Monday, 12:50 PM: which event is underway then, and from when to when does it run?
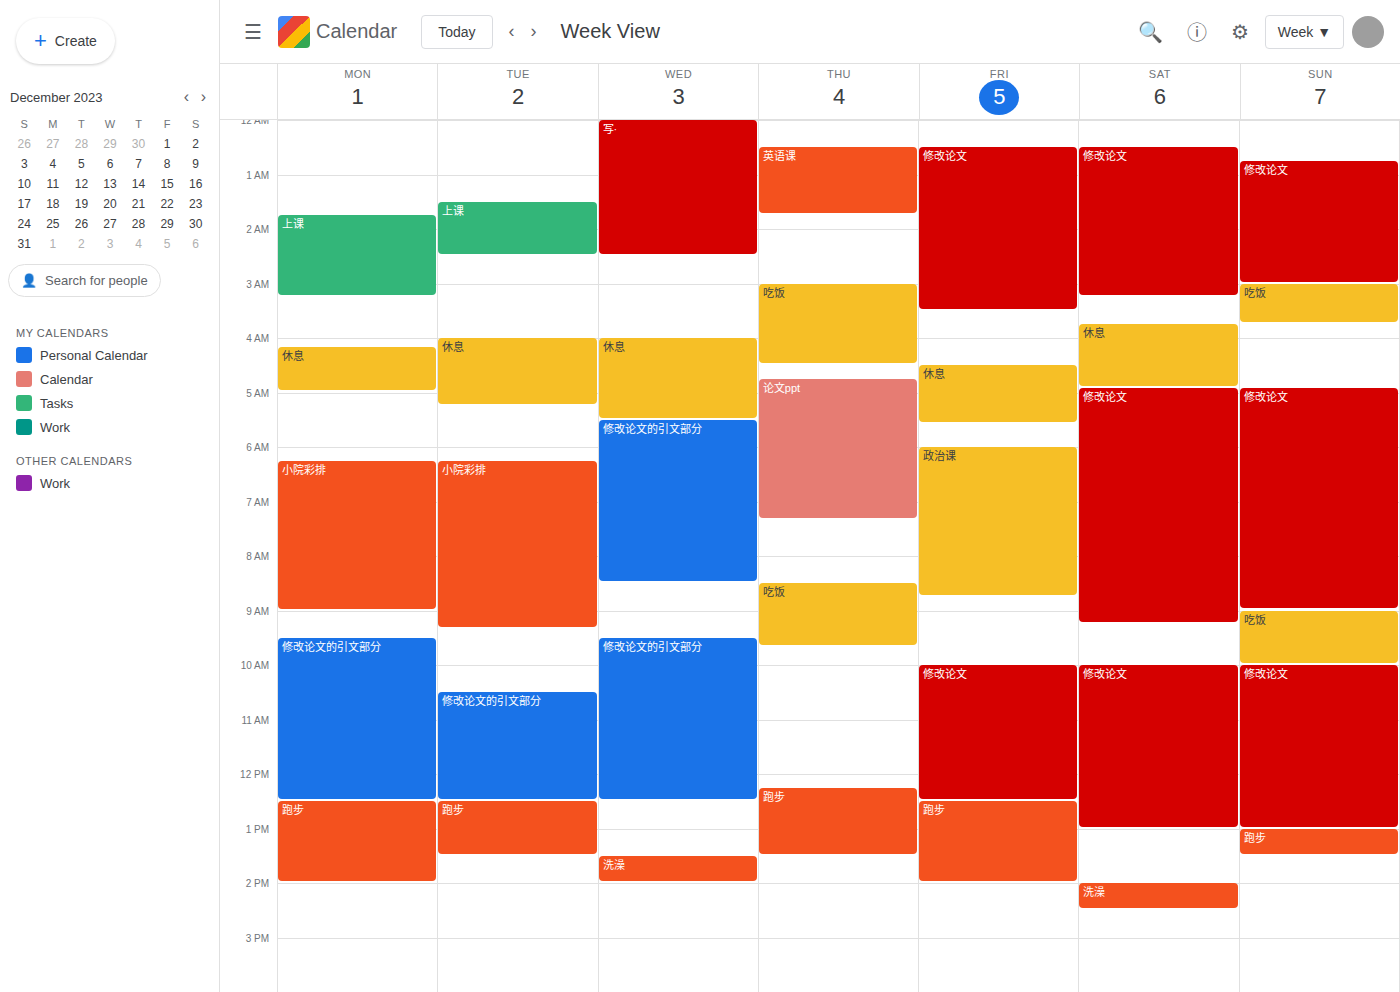
"跑步", 12:30 PM to 2:00 PM